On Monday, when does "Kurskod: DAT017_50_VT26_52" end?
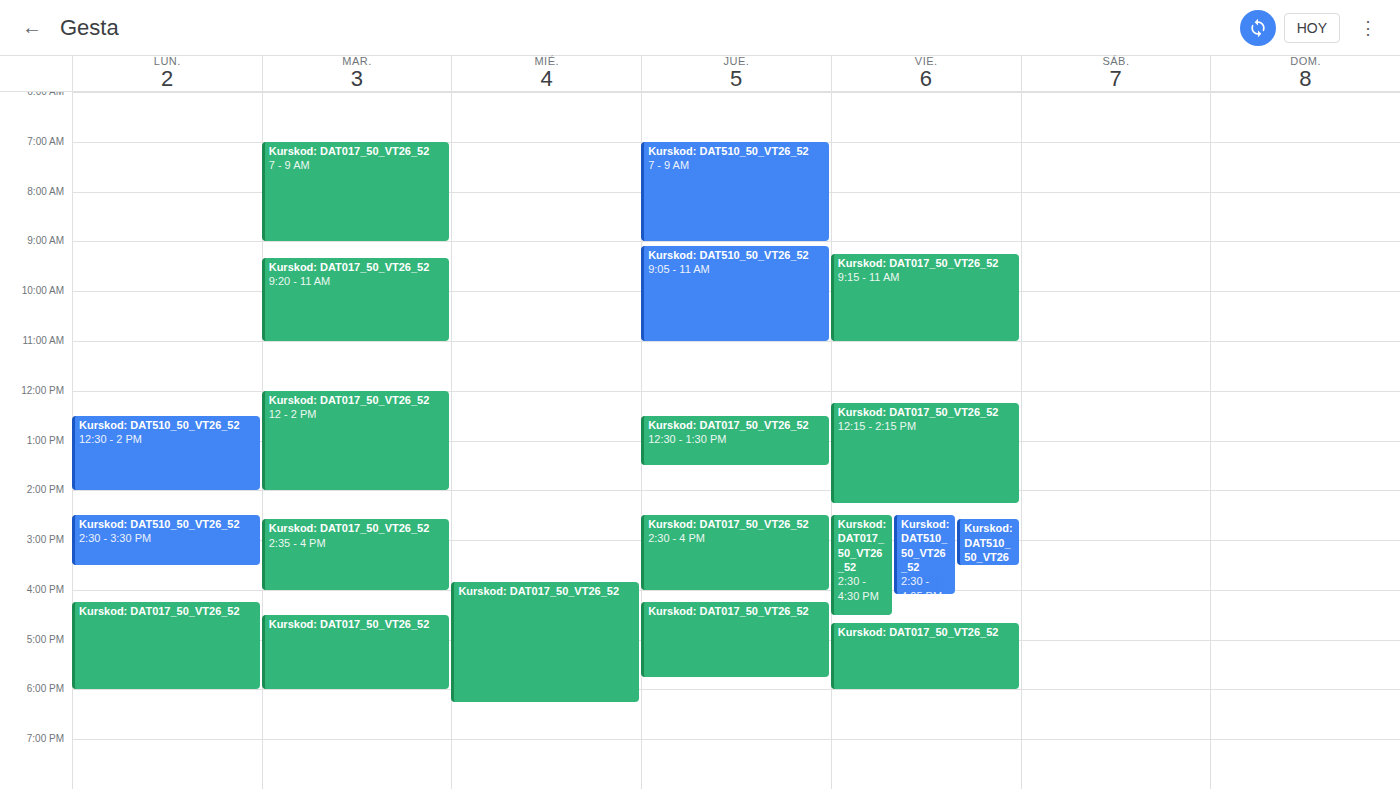
6:00 PM